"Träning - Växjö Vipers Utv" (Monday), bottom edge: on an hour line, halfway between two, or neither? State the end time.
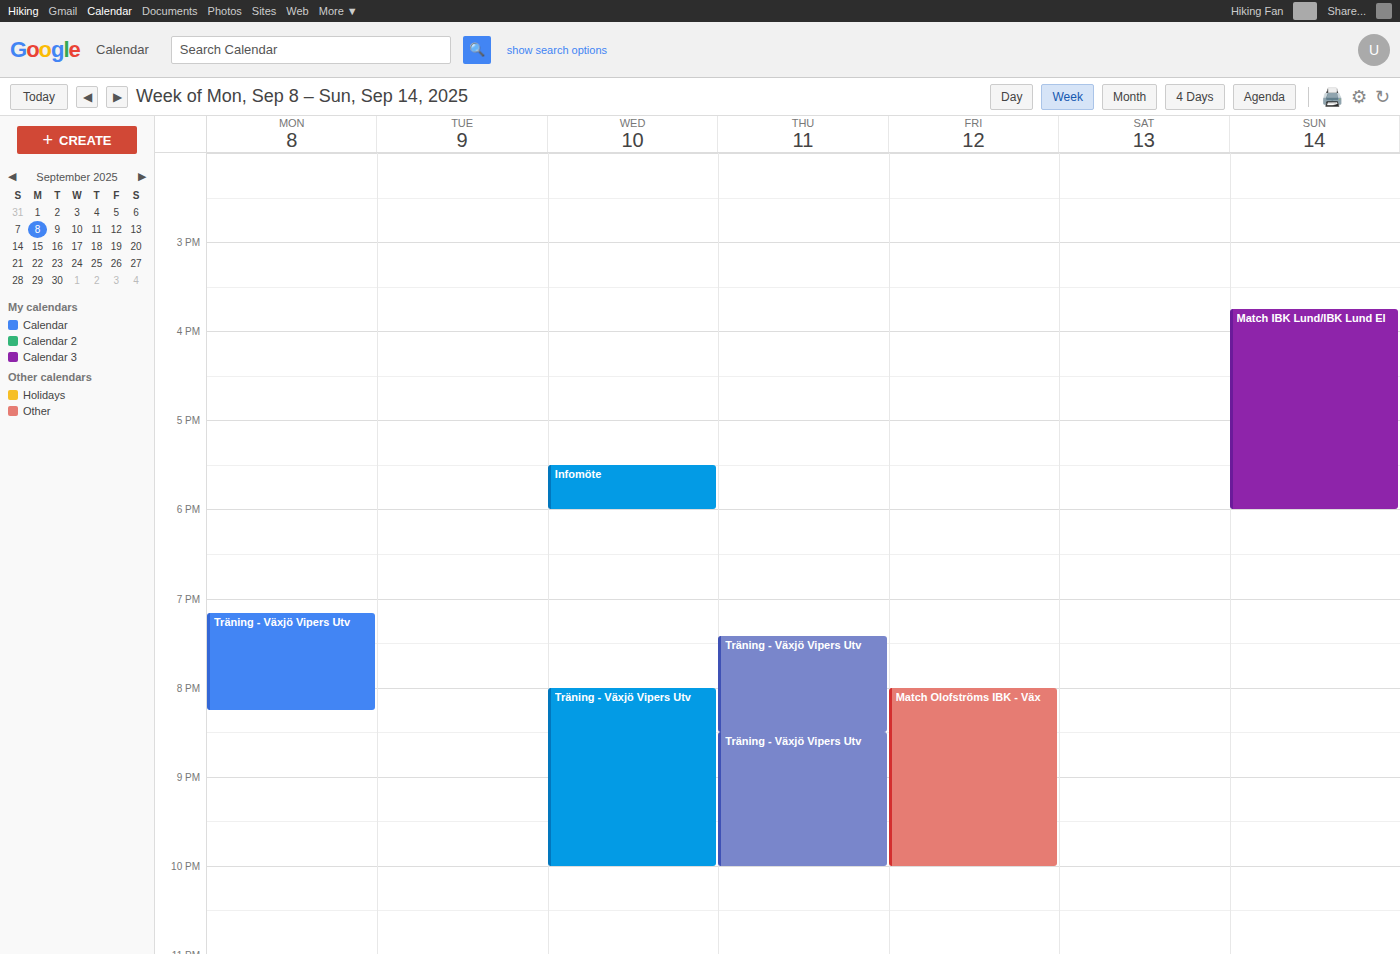
8:15 PM -- neither: a quarter of the way from the 8 PM line to the 9 PM line.